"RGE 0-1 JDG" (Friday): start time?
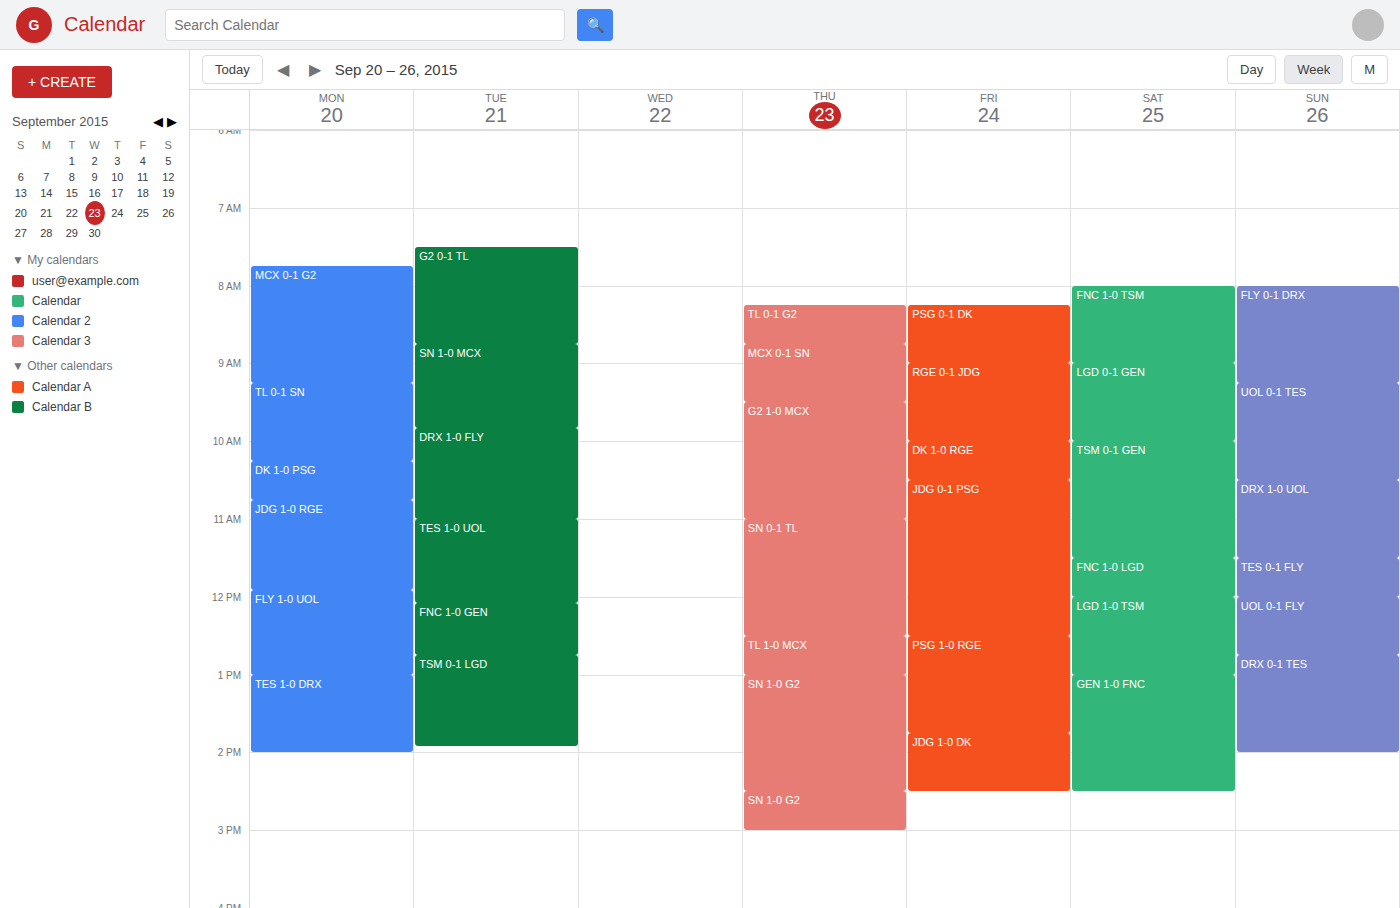
9:00 AM